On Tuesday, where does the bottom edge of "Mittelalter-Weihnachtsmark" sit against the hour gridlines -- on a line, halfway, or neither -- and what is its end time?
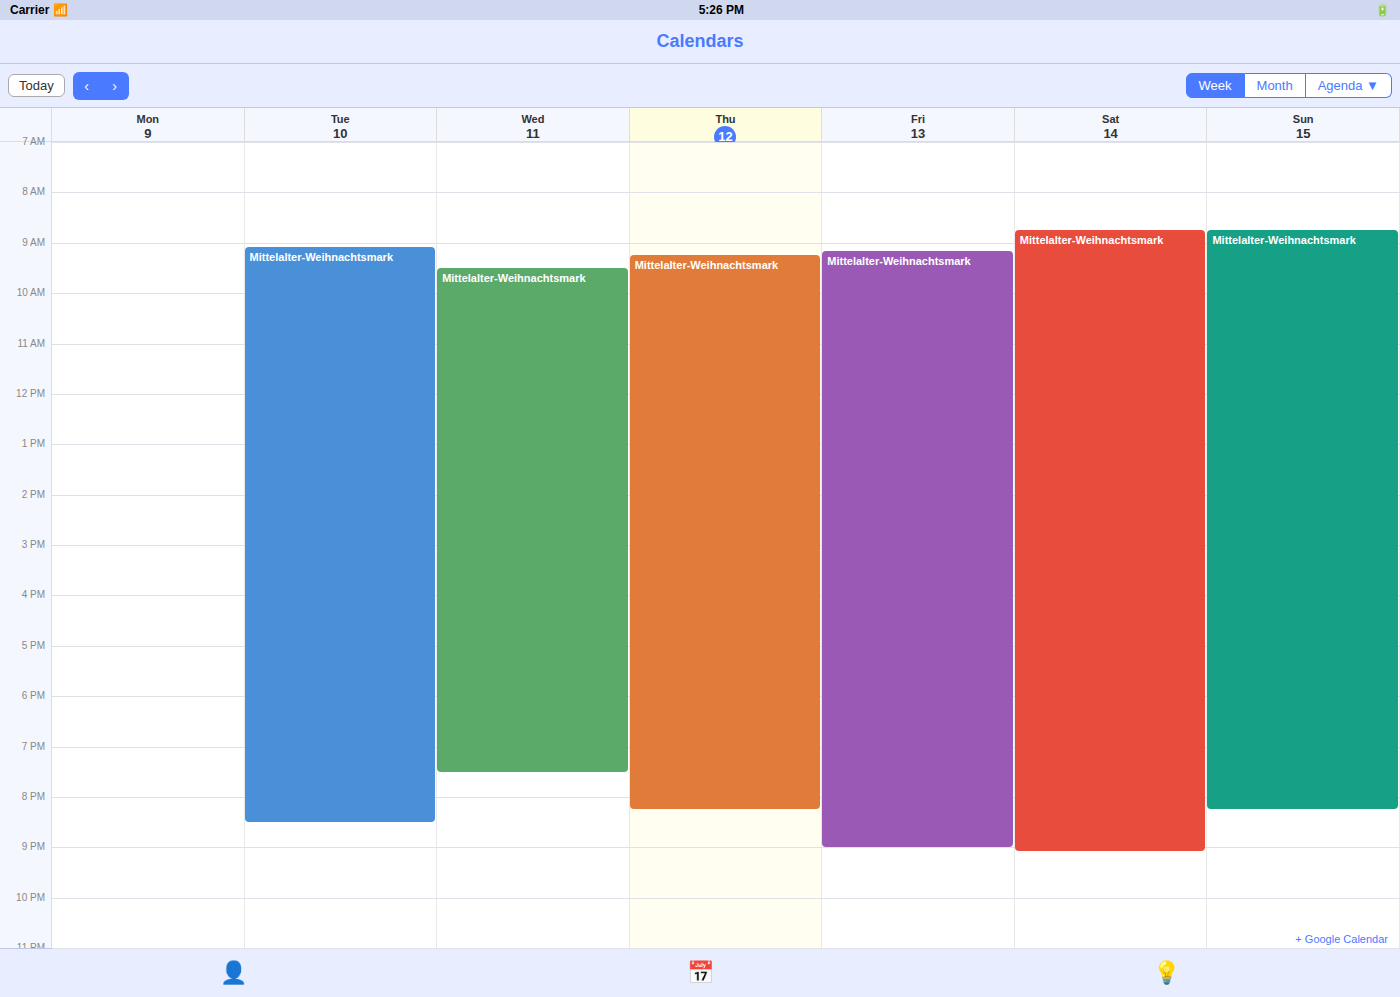
8:30 PM -- halfway between the 8 PM and 9 PM lines.